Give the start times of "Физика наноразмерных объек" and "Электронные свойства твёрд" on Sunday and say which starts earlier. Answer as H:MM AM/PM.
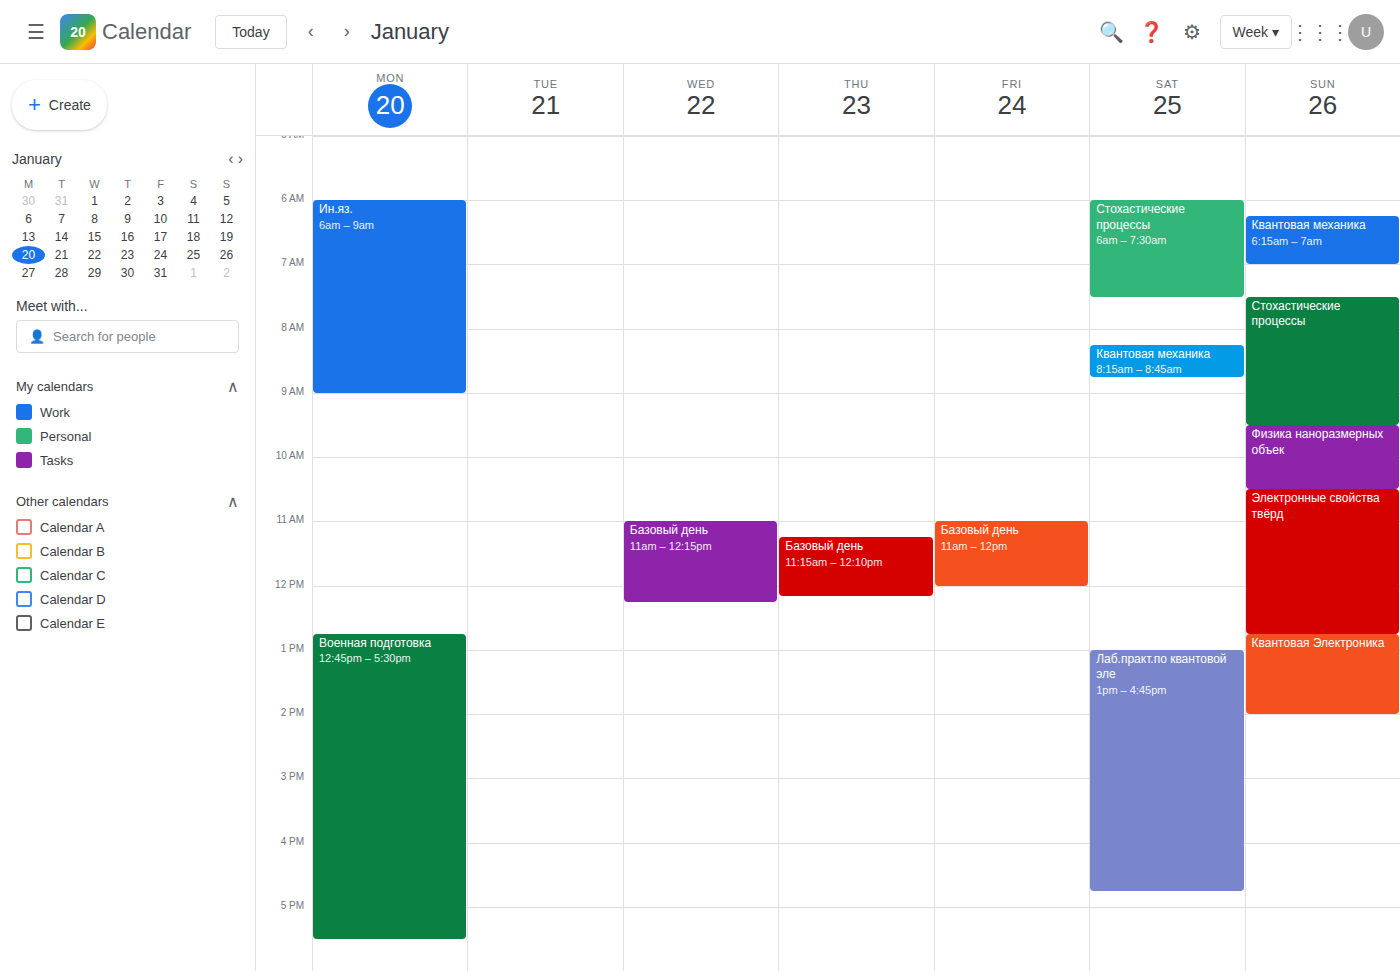
"Физика наноразмерных объек" 9:30 AM; "Электронные свойства твёрд" 10:30 AM.